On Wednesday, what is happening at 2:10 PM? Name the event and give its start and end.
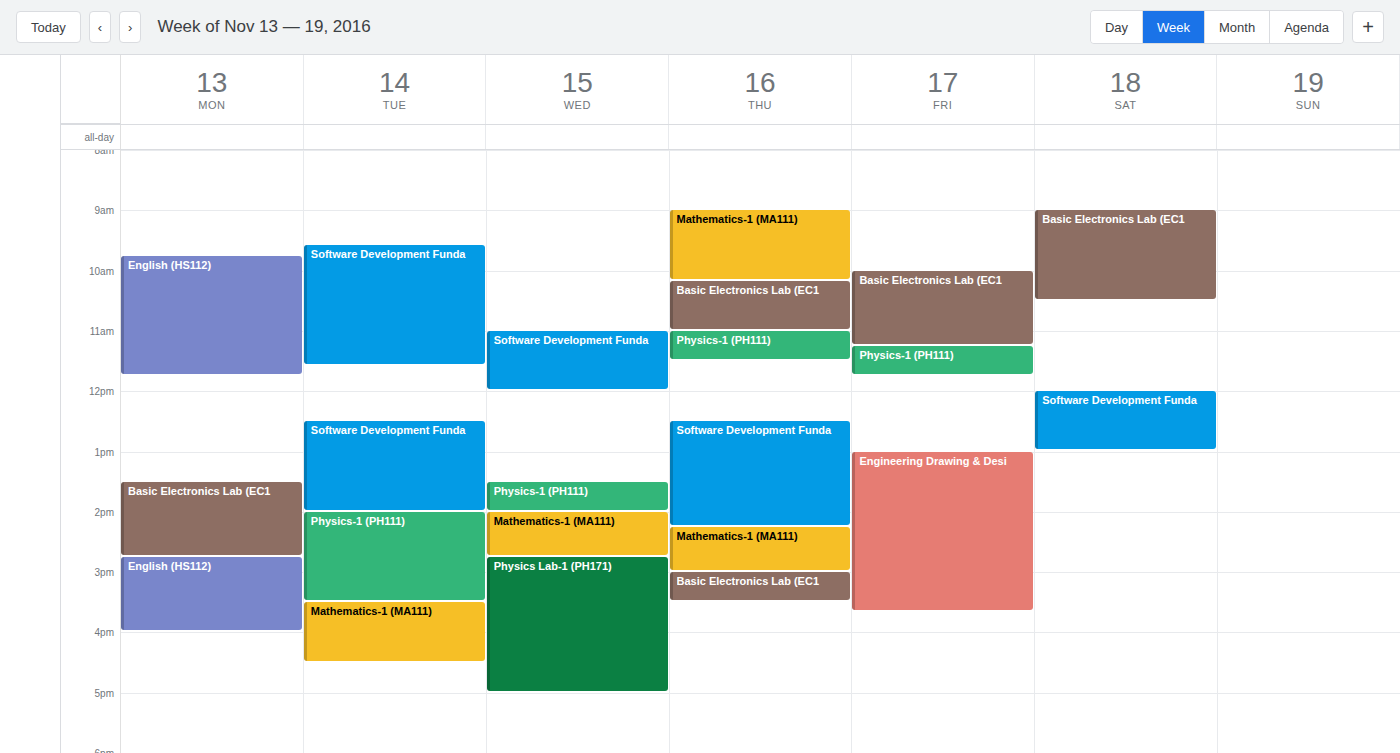
"Mathematics-1 (MA111)", 2:00 PM to 2:45 PM